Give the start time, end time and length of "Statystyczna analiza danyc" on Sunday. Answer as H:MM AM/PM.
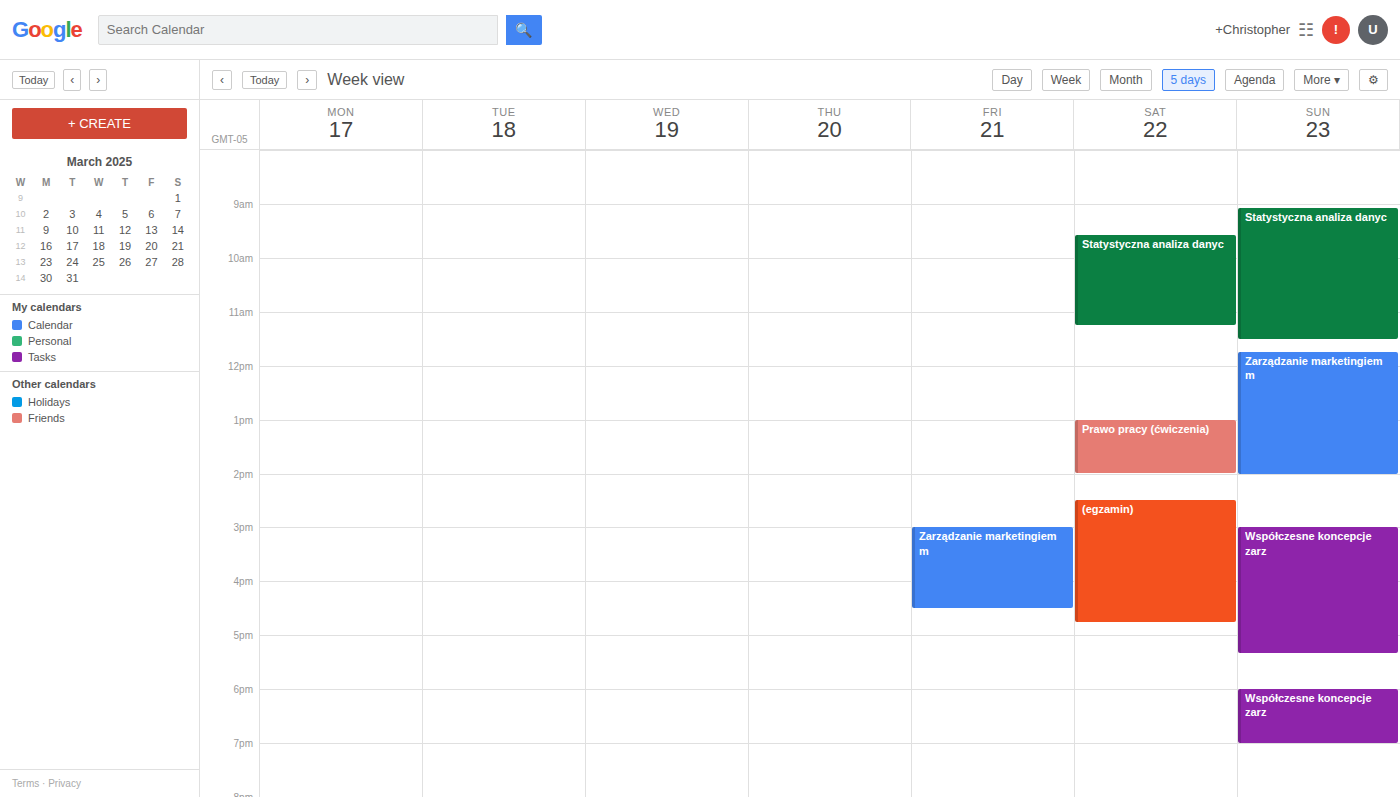
9:05 AM to 11:30 AM, 2 hours 25 minutes